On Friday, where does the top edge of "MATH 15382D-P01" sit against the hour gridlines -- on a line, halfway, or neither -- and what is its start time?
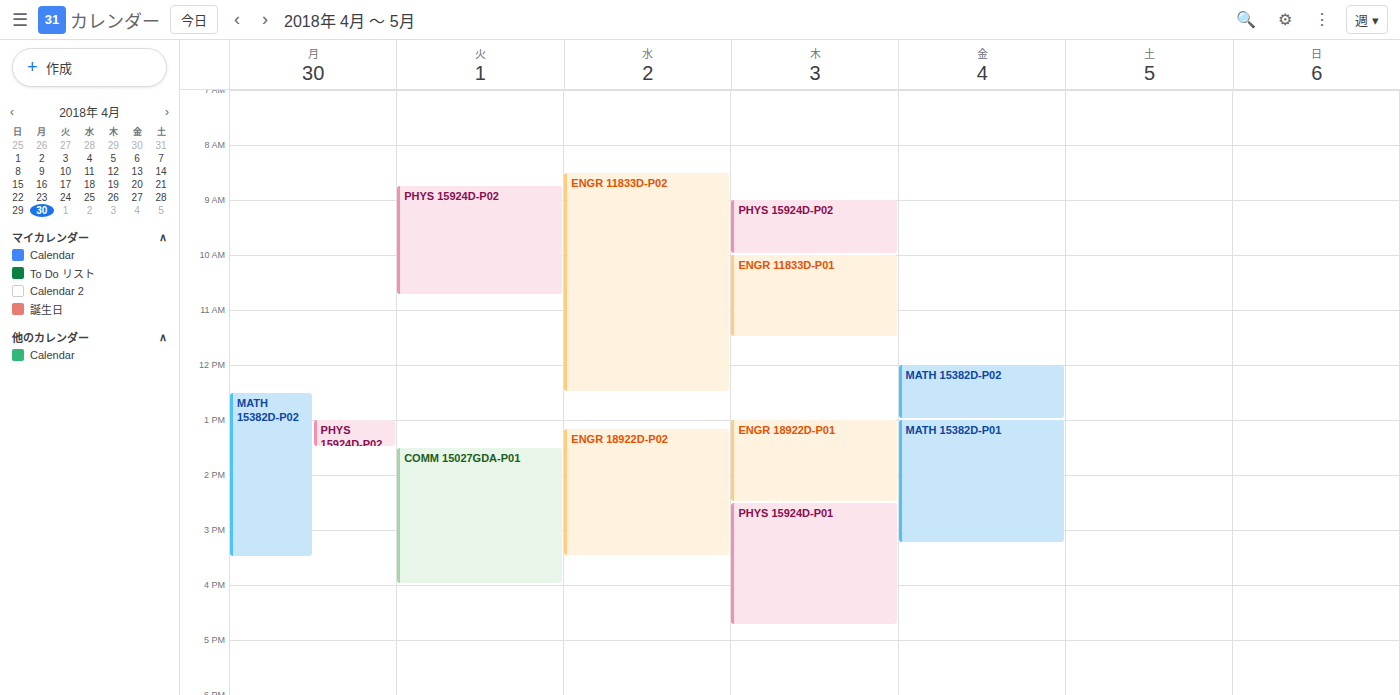
13:00 -- exactly on the 13:00 line.